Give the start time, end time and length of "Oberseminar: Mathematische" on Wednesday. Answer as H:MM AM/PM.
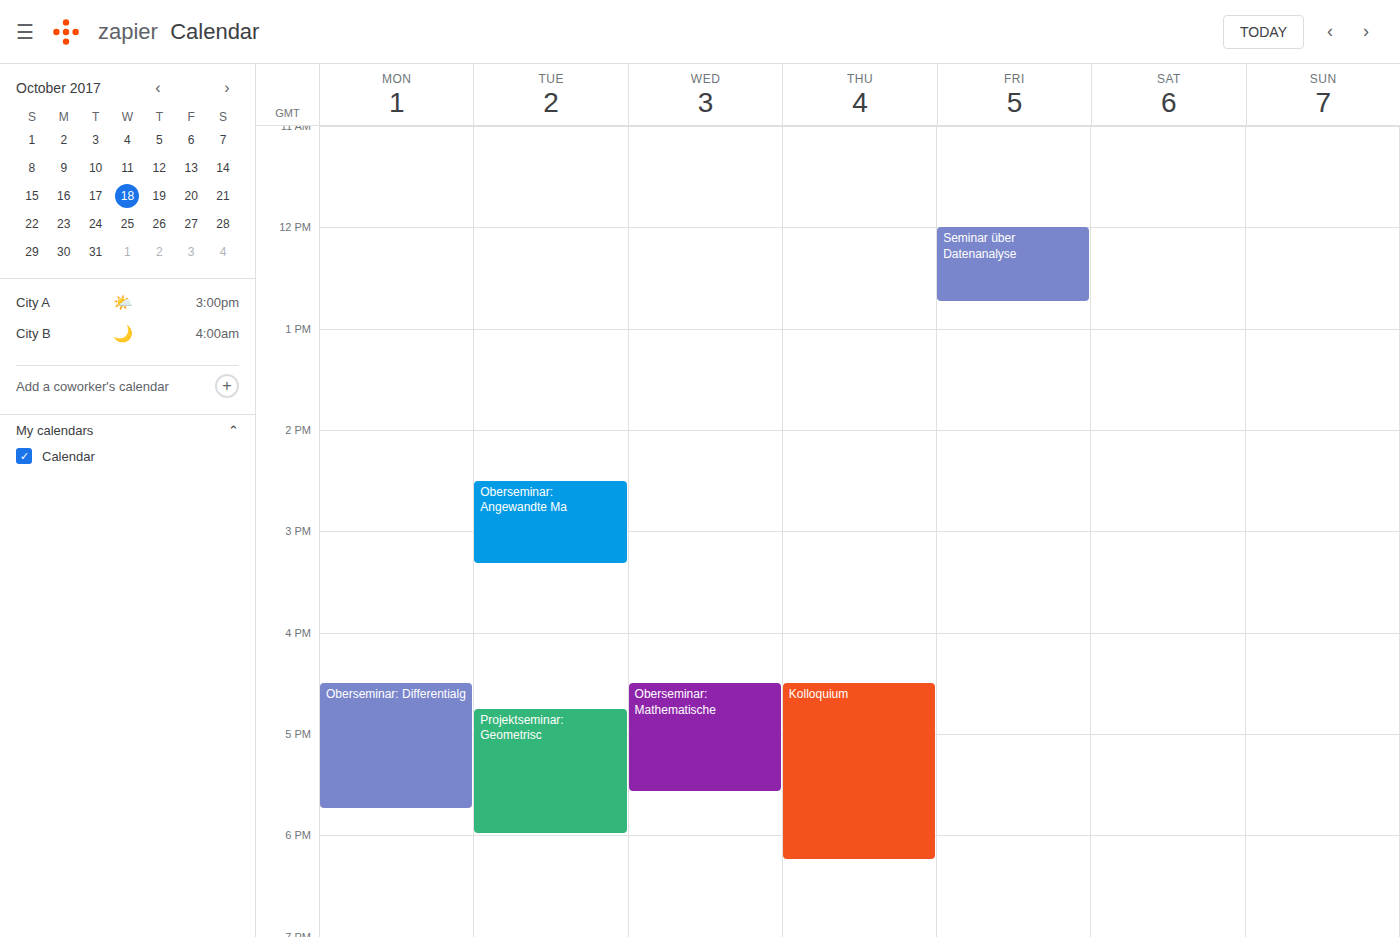
4:30 PM to 5:35 PM, 1 hour 5 minutes